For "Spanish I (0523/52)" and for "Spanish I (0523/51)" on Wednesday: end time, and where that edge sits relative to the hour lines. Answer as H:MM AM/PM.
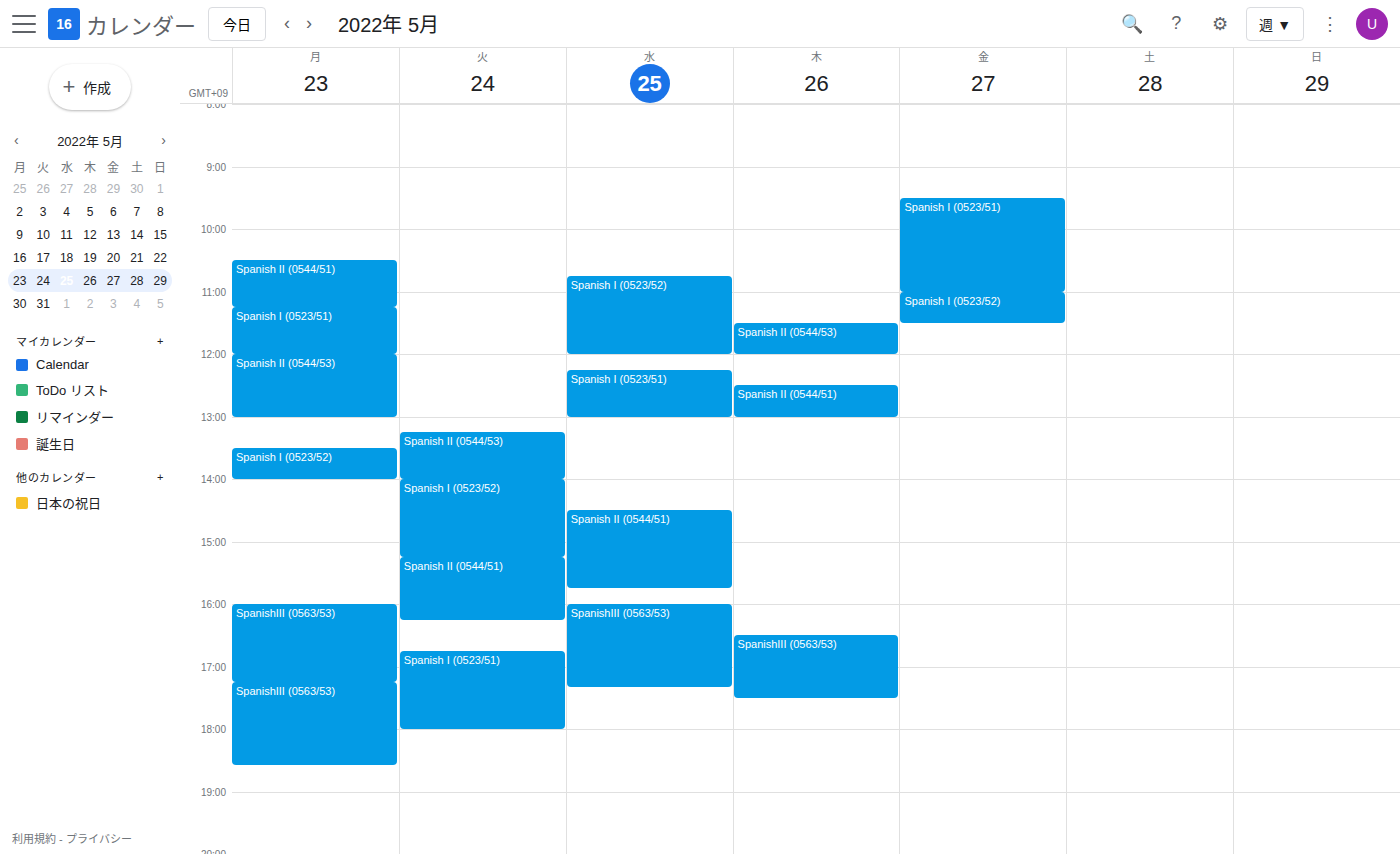
"Spanish I (0523/52)": 12:00 PM, exactly on the 12 PM line. "Spanish I (0523/51)": 1:00 PM, exactly on the 1 PM line.